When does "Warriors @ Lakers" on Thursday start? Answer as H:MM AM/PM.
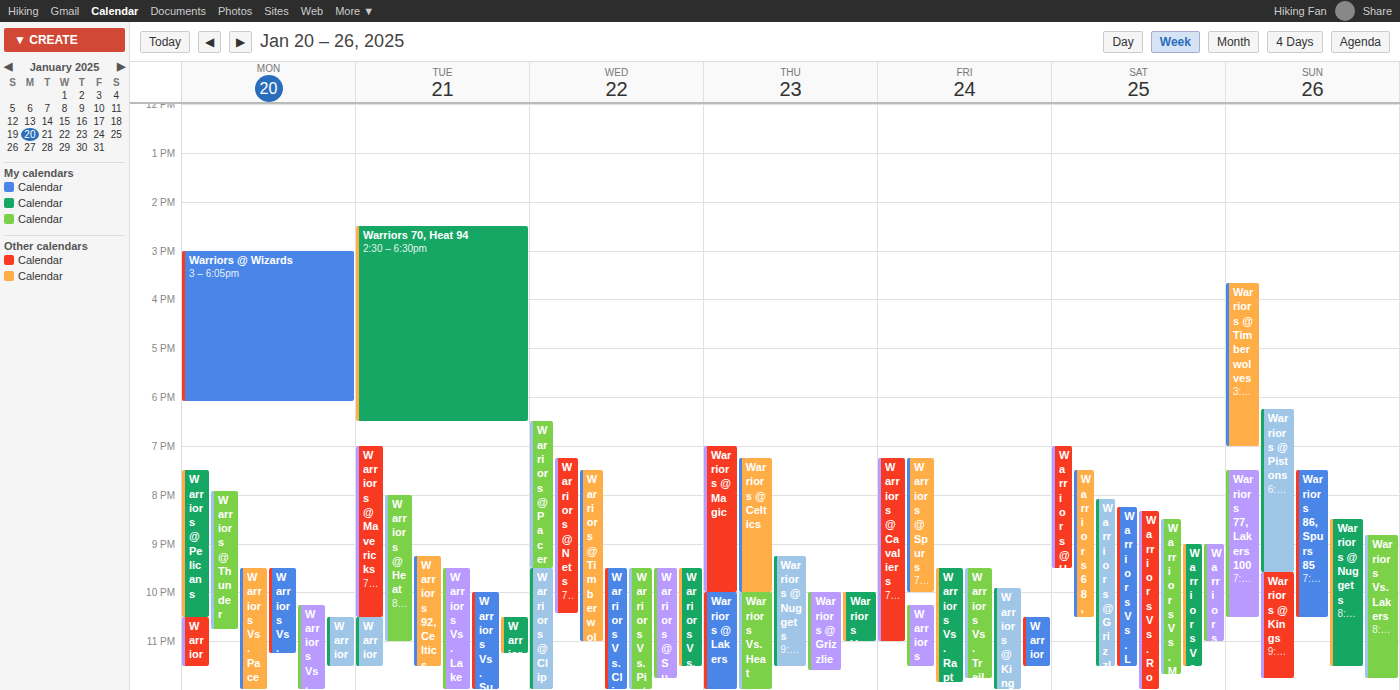
10:00 PM